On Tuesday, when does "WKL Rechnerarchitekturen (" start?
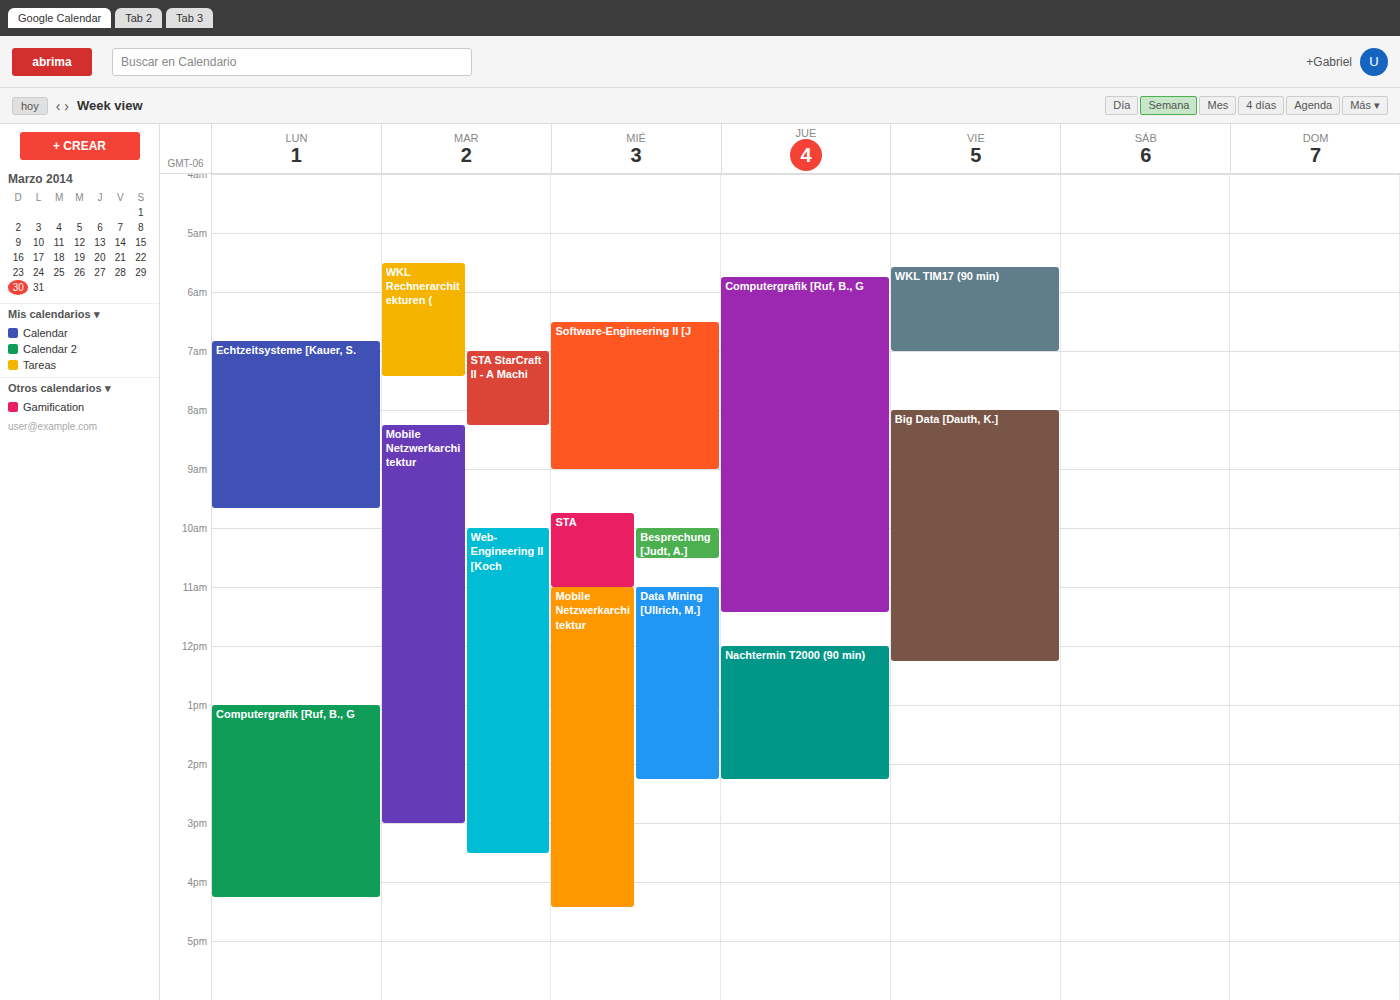
5:30 AM